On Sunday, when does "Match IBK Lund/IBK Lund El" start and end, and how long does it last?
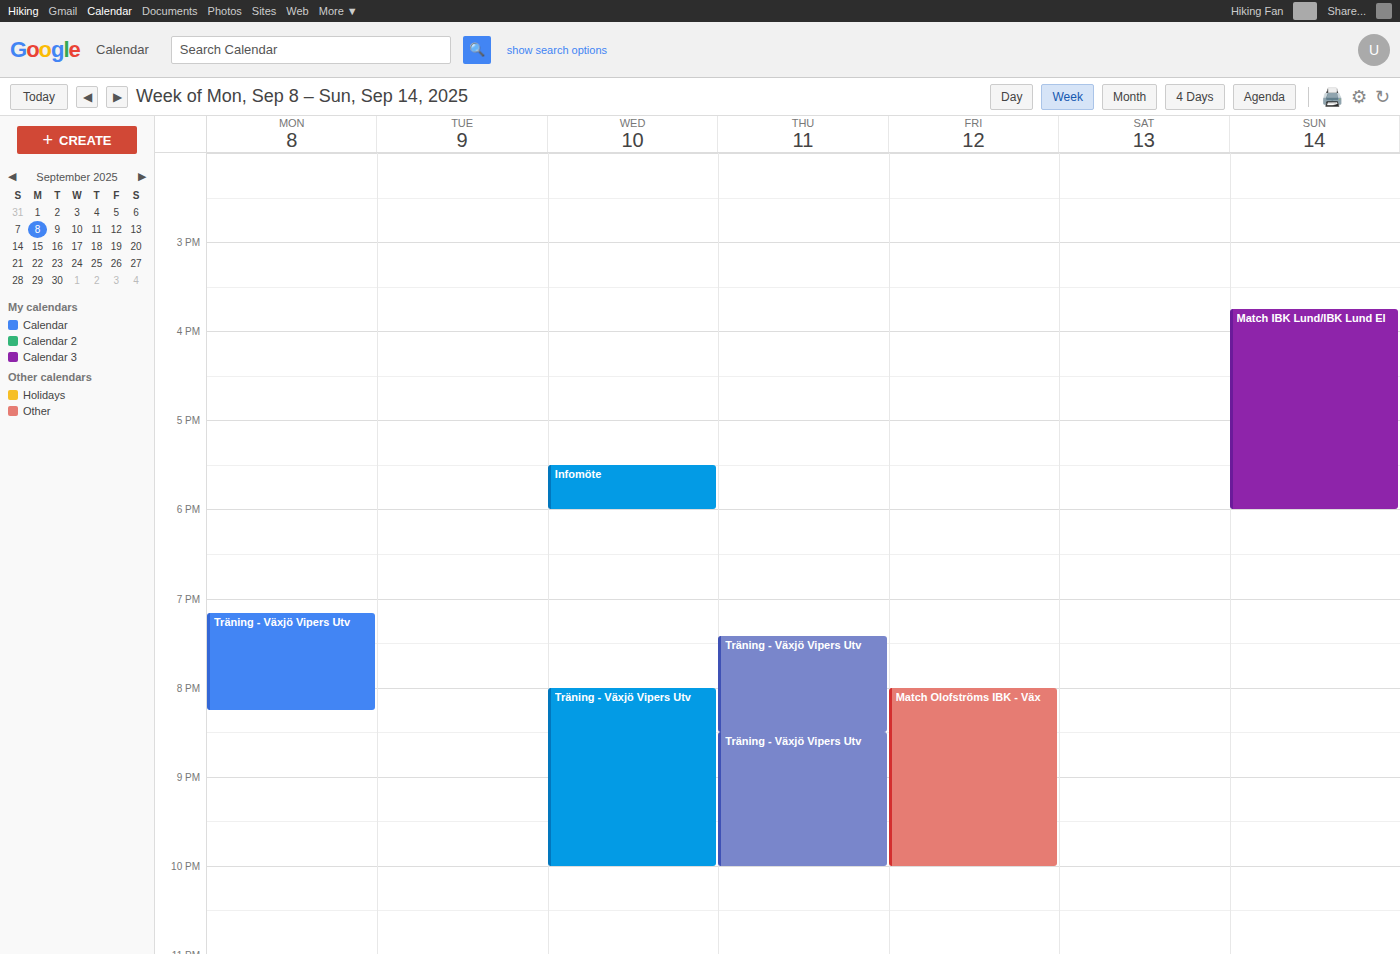
3:45 PM to 6:00 PM, 2 hours 15 minutes